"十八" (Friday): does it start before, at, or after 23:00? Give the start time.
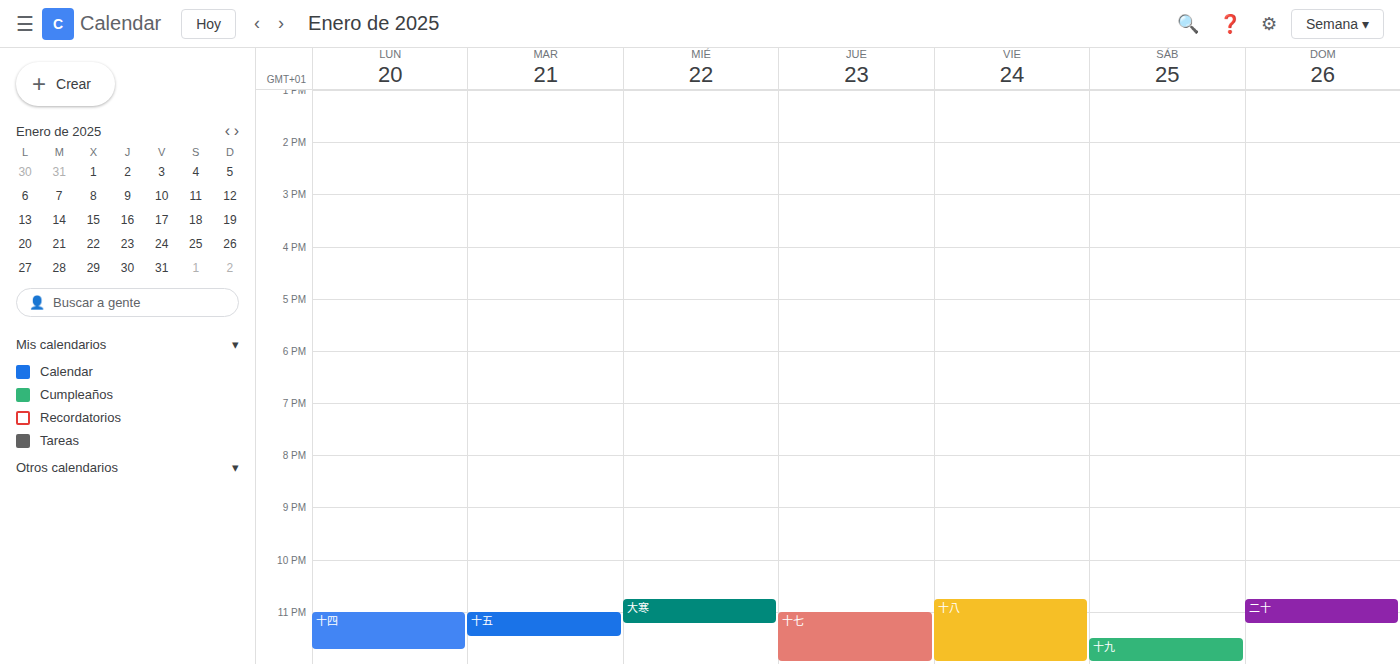
22:45 -- before 23:00, 15 minutes above the 23:00 line.